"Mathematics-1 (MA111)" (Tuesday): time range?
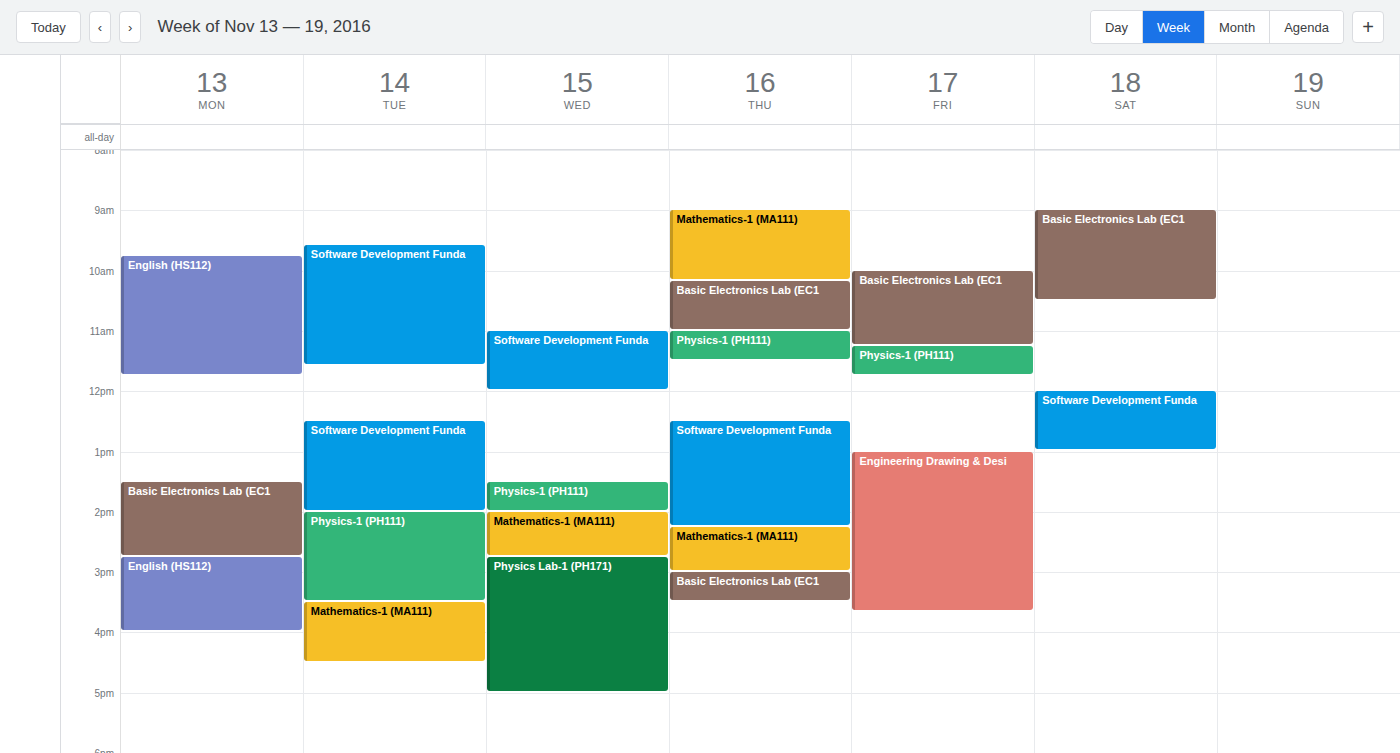
3:30 PM to 4:30 PM